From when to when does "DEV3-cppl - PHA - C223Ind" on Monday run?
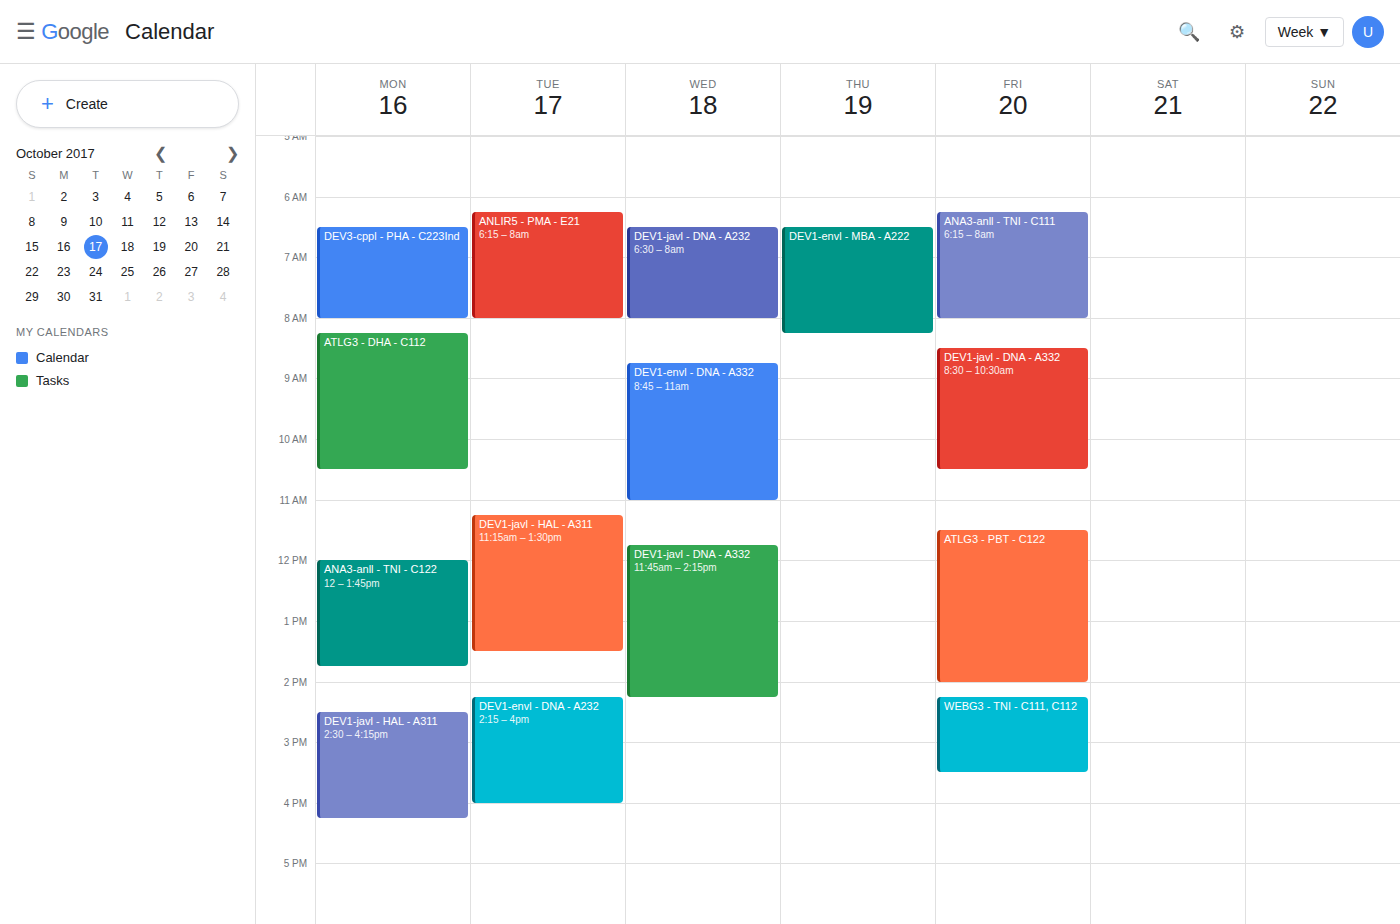
06:30 to 08:00